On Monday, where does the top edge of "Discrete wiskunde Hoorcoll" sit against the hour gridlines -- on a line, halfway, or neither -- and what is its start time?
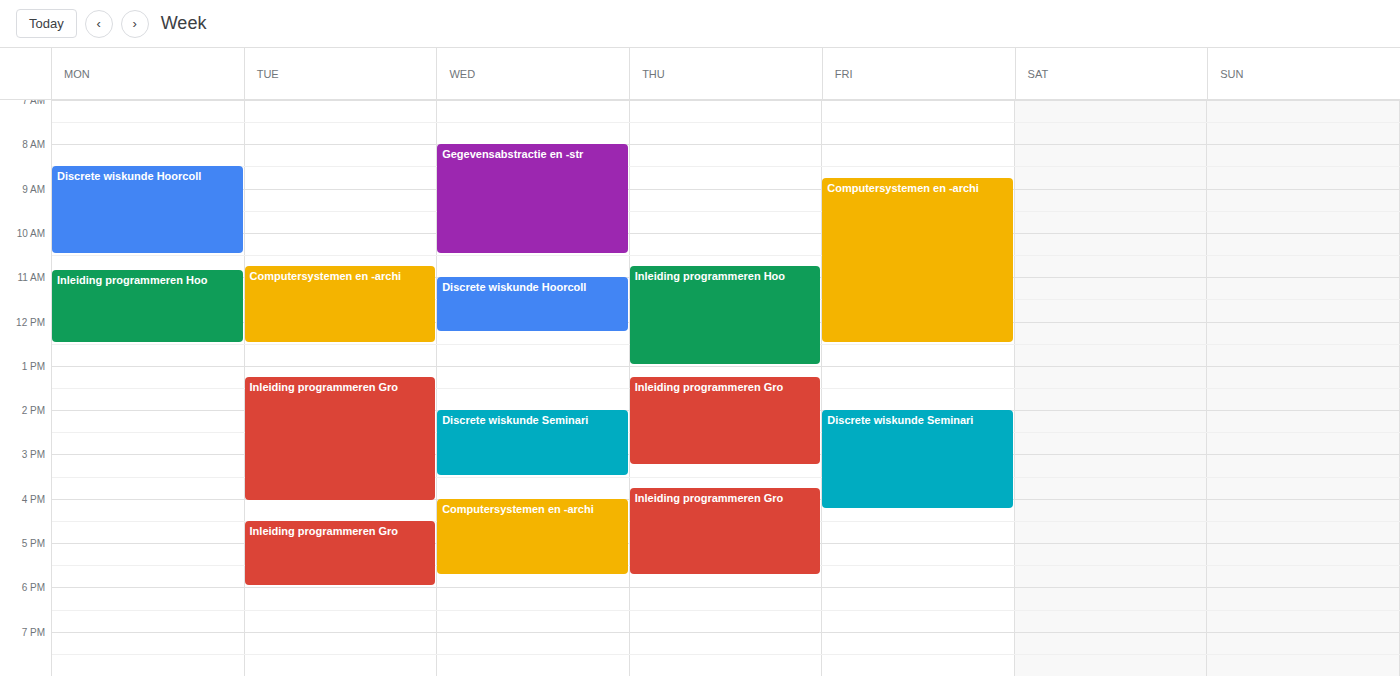
8:30 AM -- halfway between the 8 AM and 9 AM lines.